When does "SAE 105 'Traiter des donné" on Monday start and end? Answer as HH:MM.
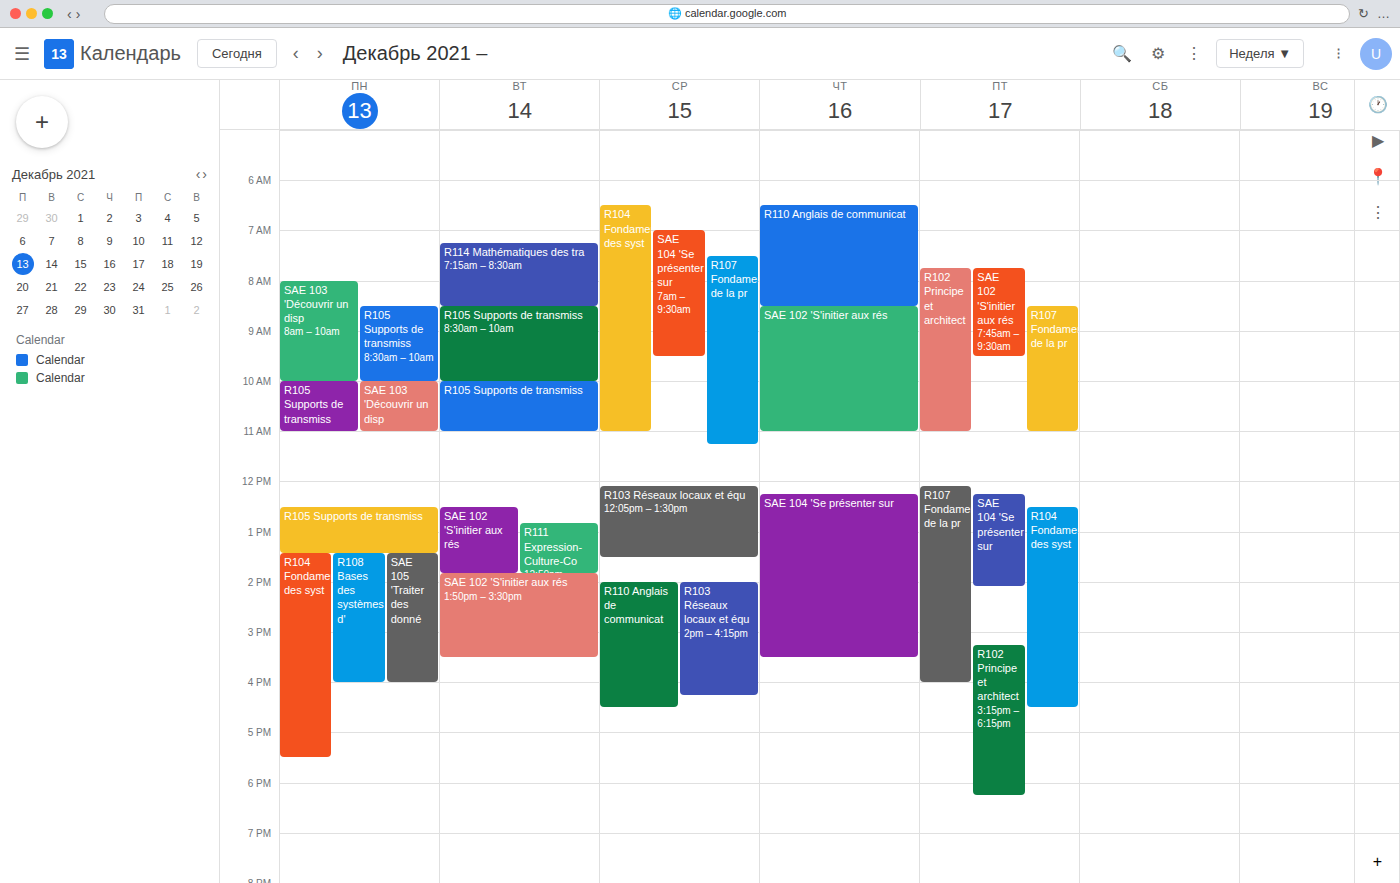
13:25 to 16:00